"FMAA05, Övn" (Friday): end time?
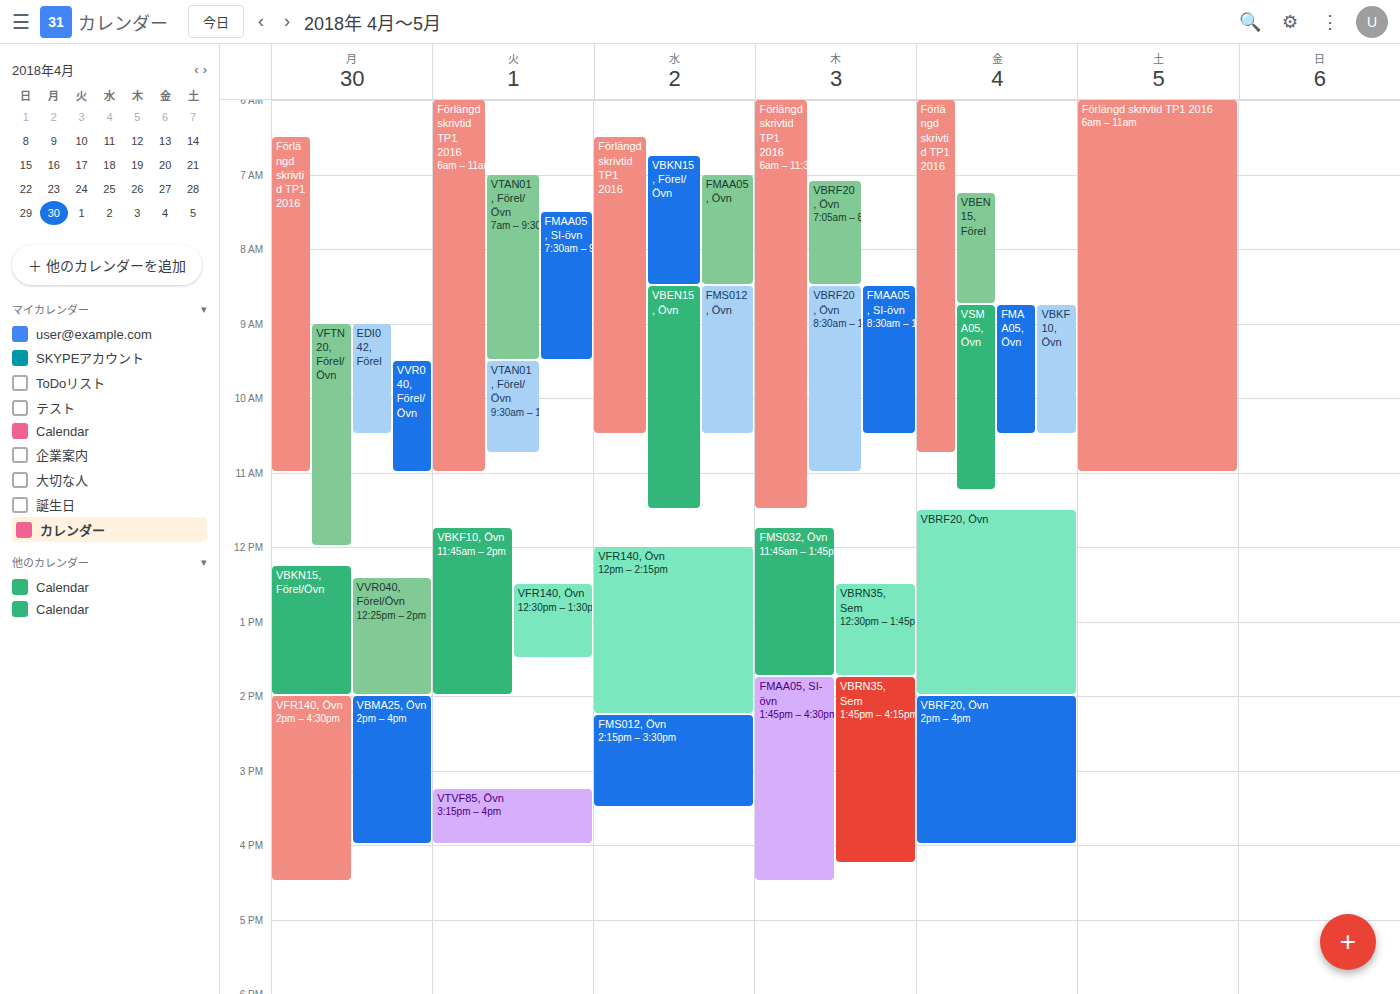
10:30 AM